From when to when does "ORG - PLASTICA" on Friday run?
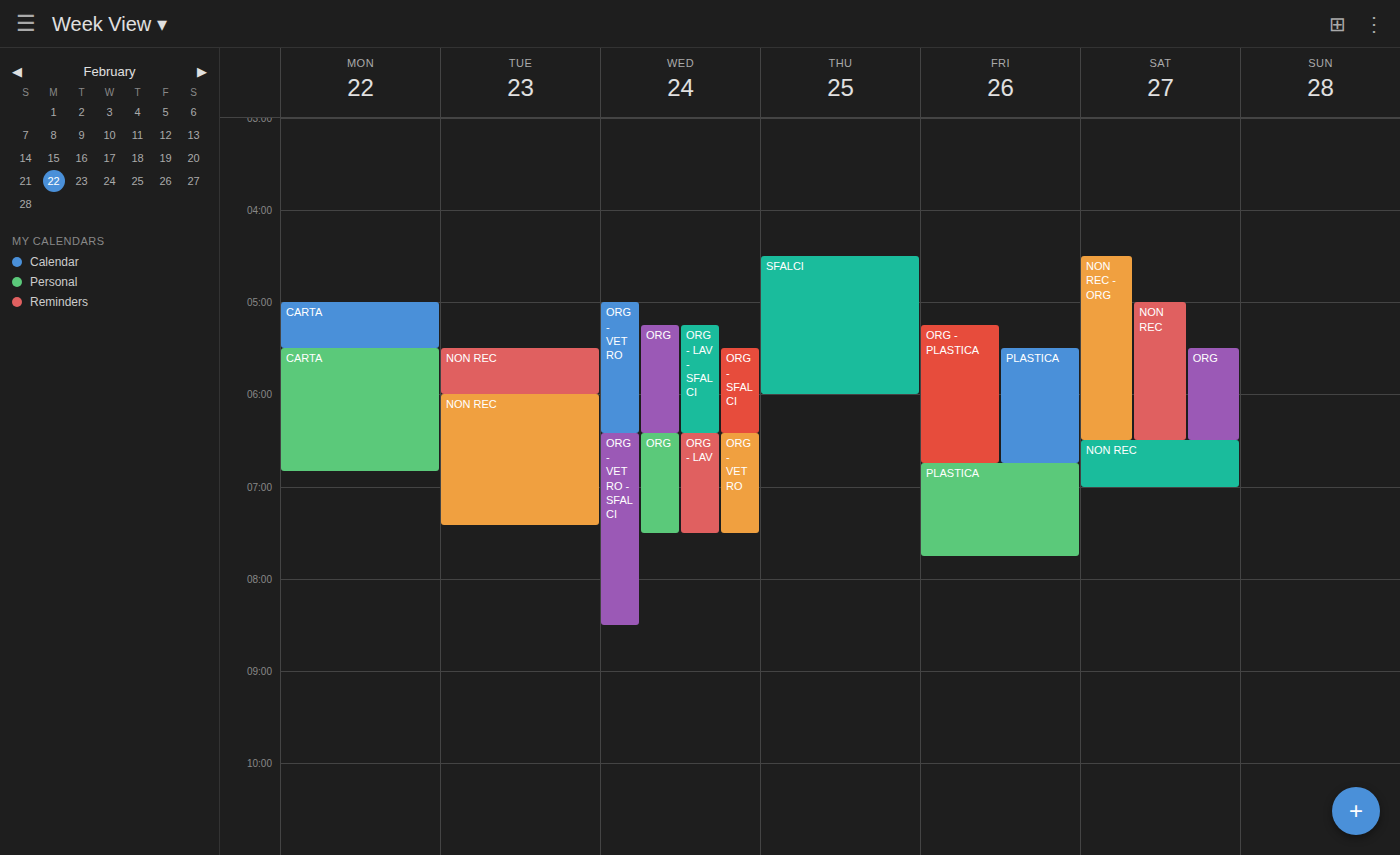
5:15 AM to 6:45 AM